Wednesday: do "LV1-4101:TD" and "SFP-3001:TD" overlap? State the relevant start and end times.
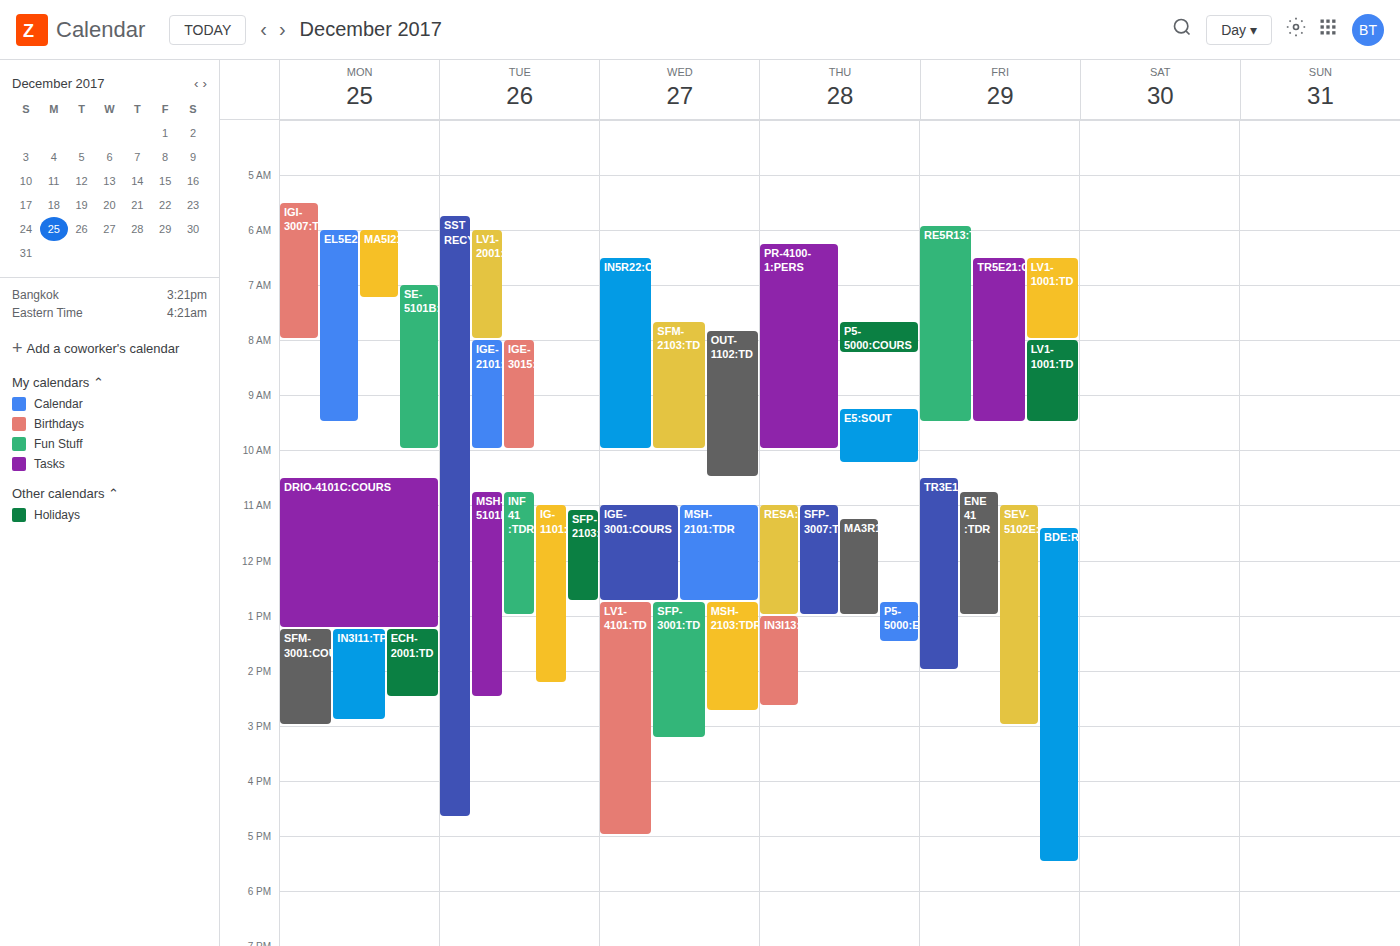
"LV1-4101:TD" starts at 12:45 PM, before "SFP-3001:TD" ends at 3:15 PM -- they overlap.